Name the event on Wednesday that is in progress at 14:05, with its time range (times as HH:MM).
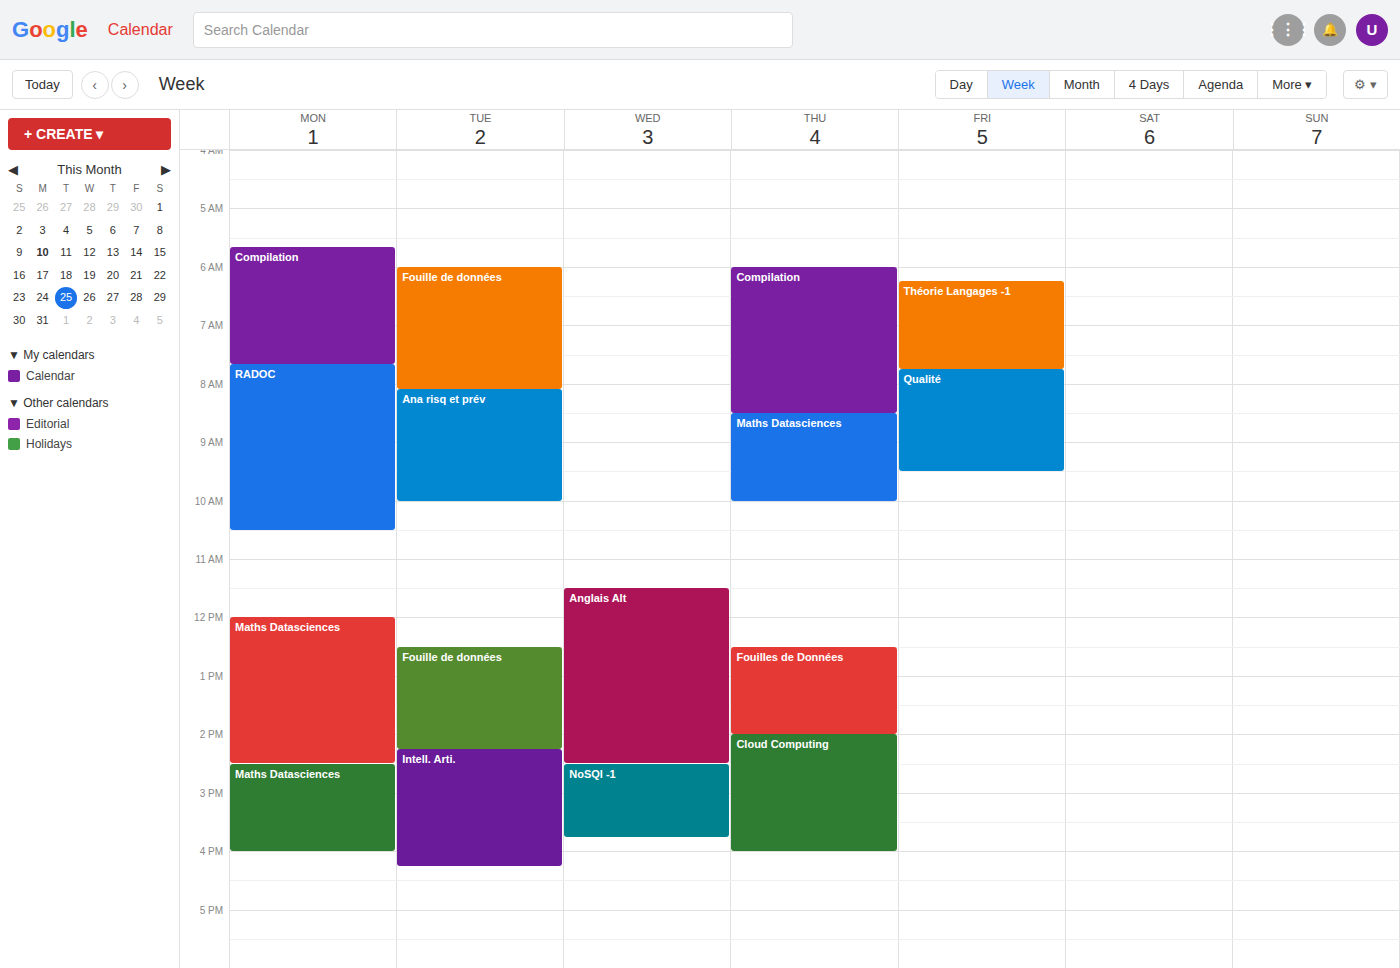
"Anglais Alt", 11:30 to 14:30